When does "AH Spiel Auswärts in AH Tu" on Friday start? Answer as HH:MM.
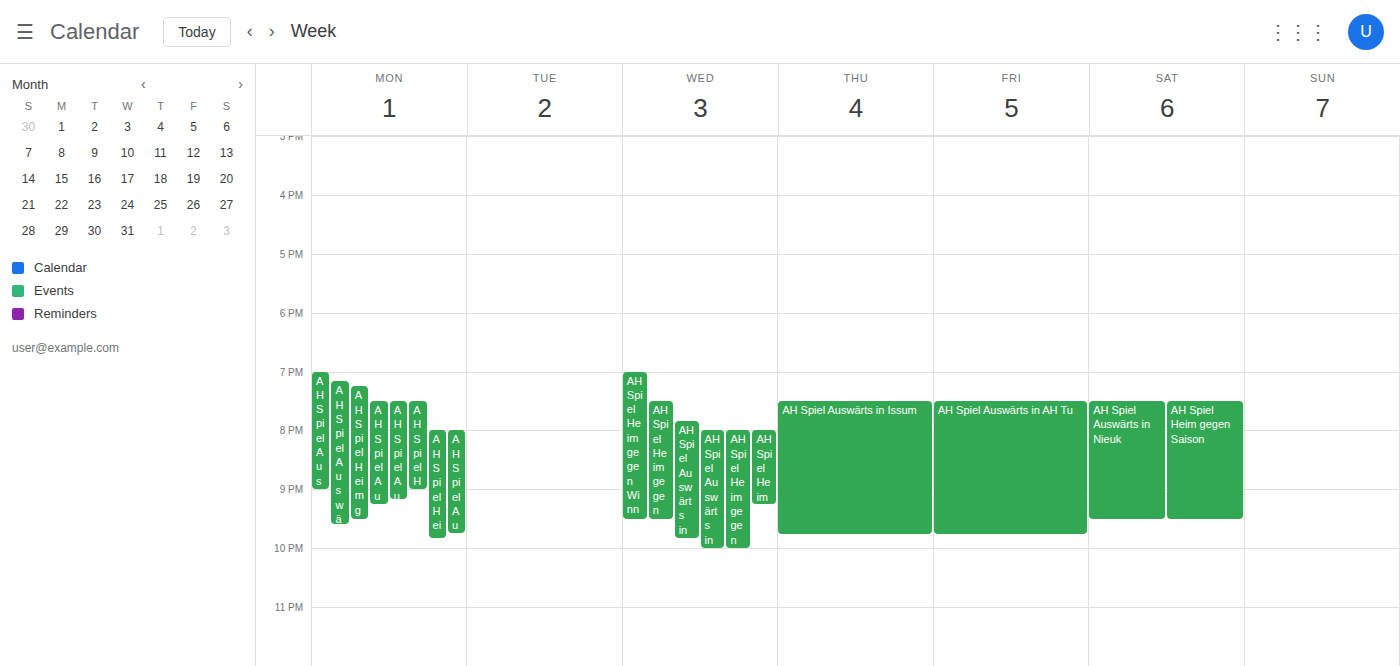
19:30